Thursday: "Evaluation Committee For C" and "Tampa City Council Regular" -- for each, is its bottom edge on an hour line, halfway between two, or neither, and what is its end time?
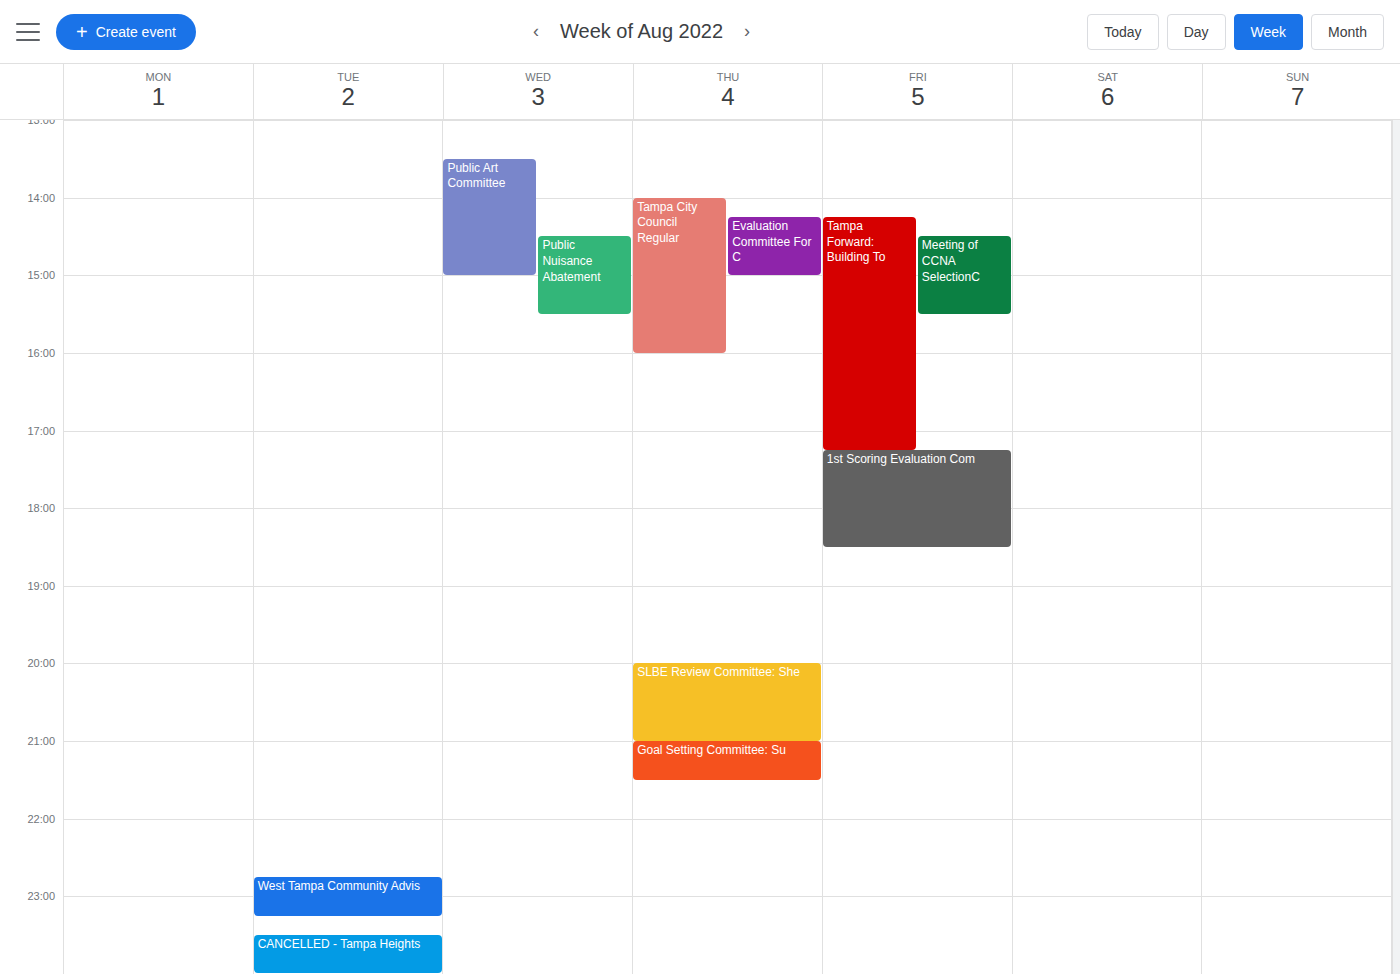
"Evaluation Committee For C": 3:00 PM, exactly on the 3 PM line. "Tampa City Council Regular": 4:00 PM, exactly on the 4 PM line.